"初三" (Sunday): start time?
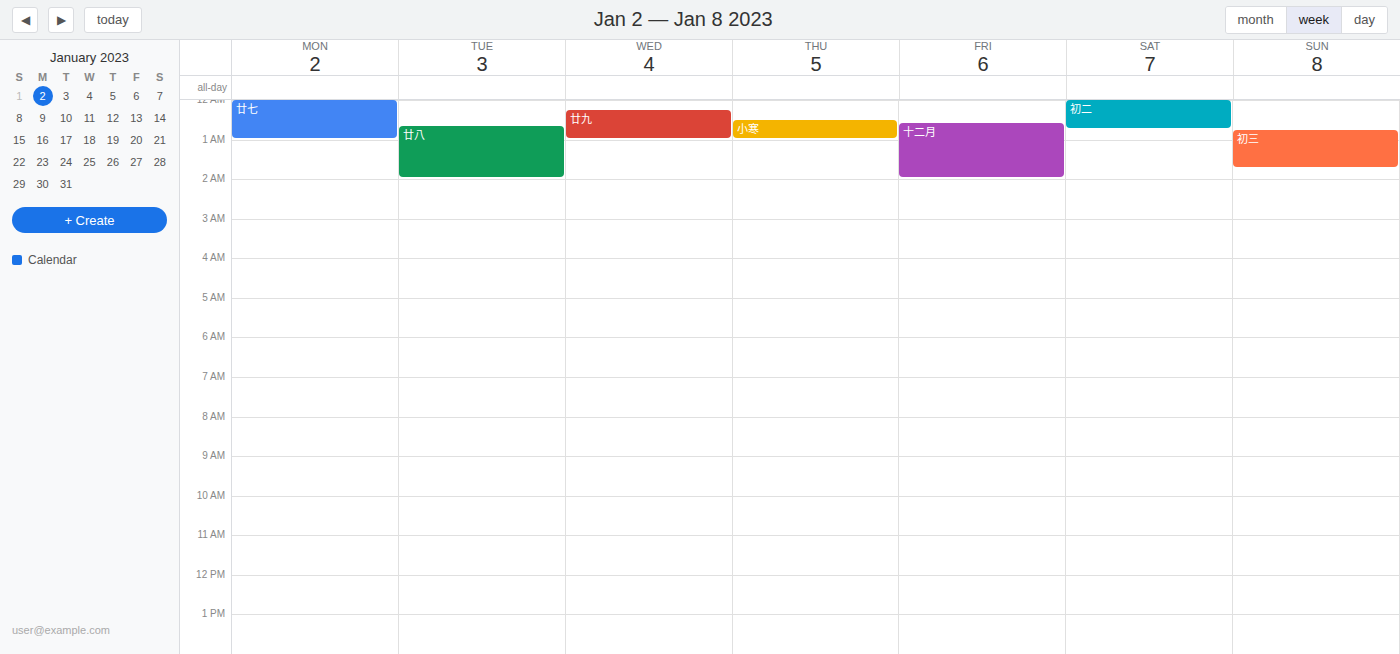
12:45 AM